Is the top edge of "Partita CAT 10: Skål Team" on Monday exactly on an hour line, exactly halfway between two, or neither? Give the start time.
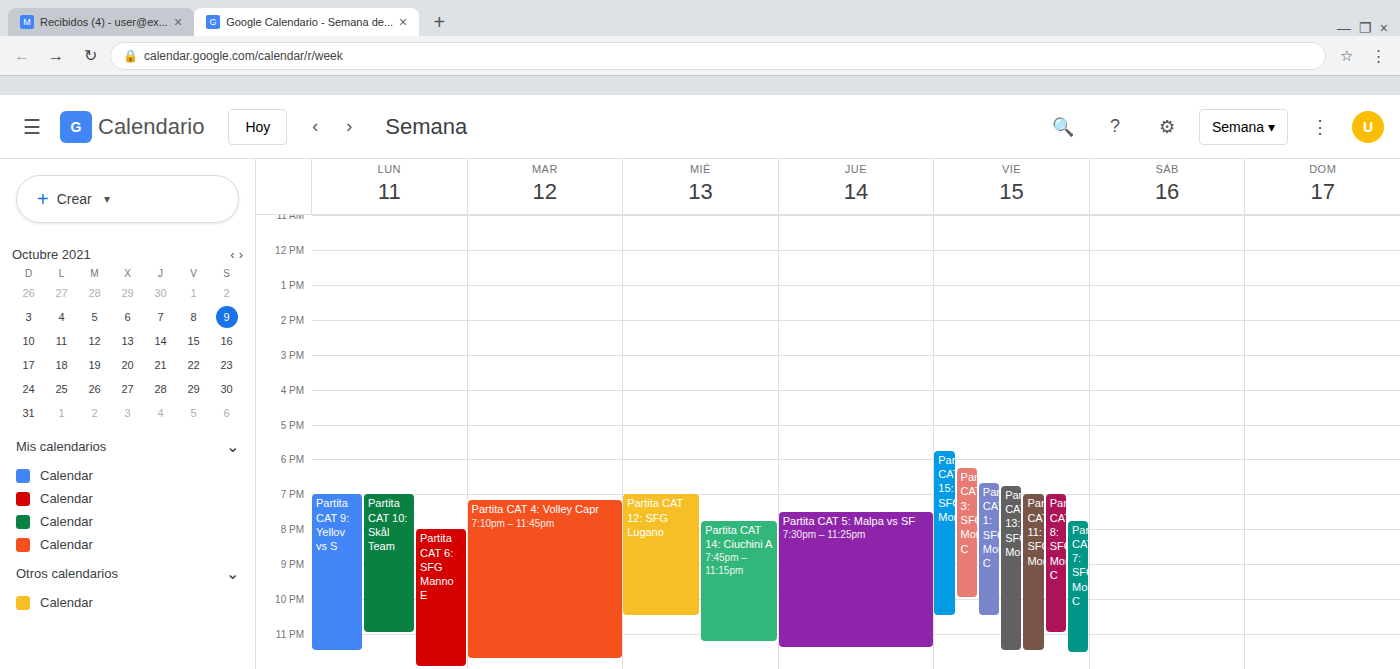
7:00 PM -- exactly on the 7 PM line.